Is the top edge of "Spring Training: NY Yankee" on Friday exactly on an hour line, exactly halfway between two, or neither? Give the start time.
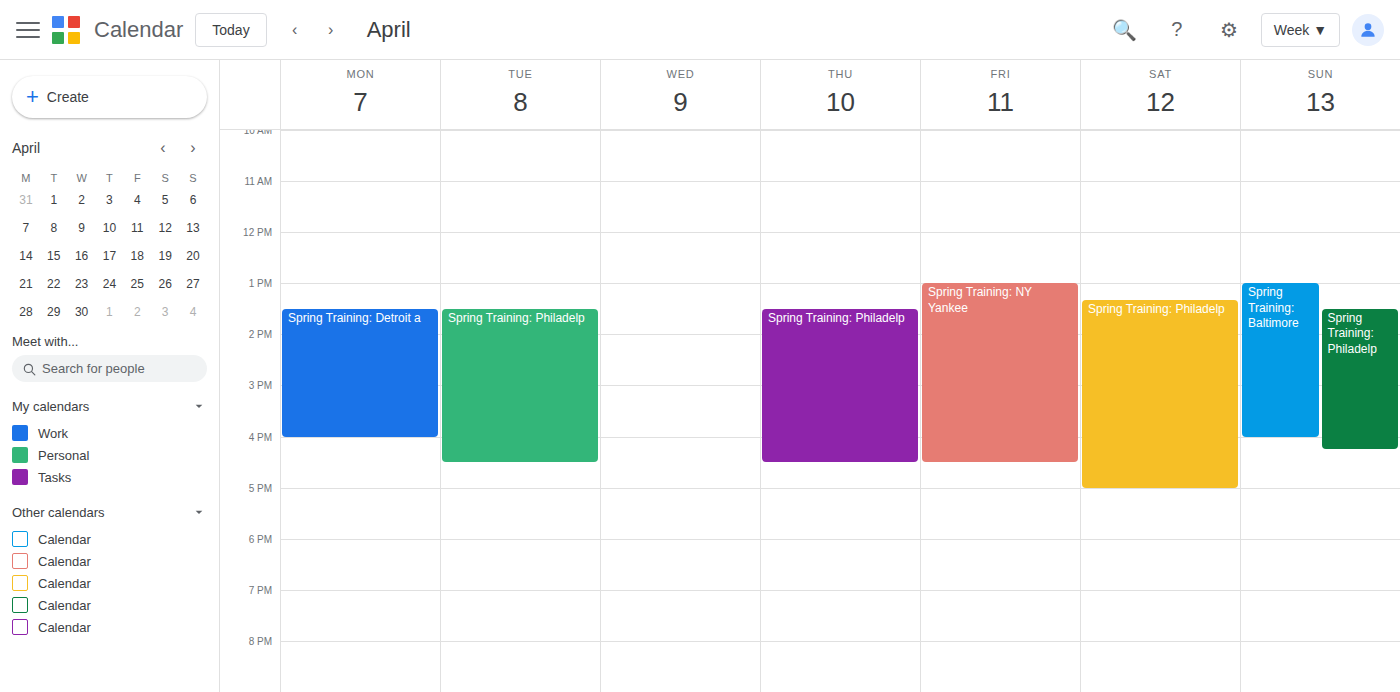
1:00 PM -- exactly on the 1 PM line.